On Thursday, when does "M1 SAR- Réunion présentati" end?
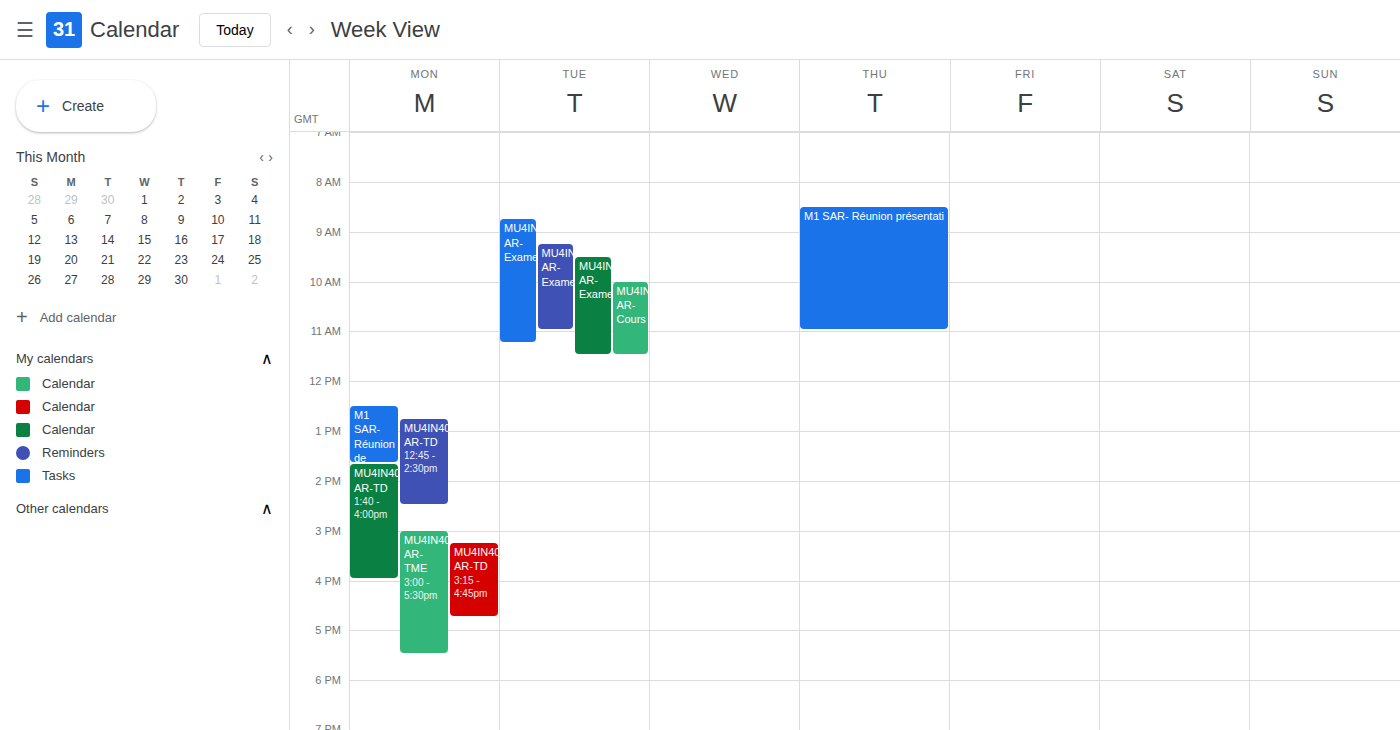
11:00 AM